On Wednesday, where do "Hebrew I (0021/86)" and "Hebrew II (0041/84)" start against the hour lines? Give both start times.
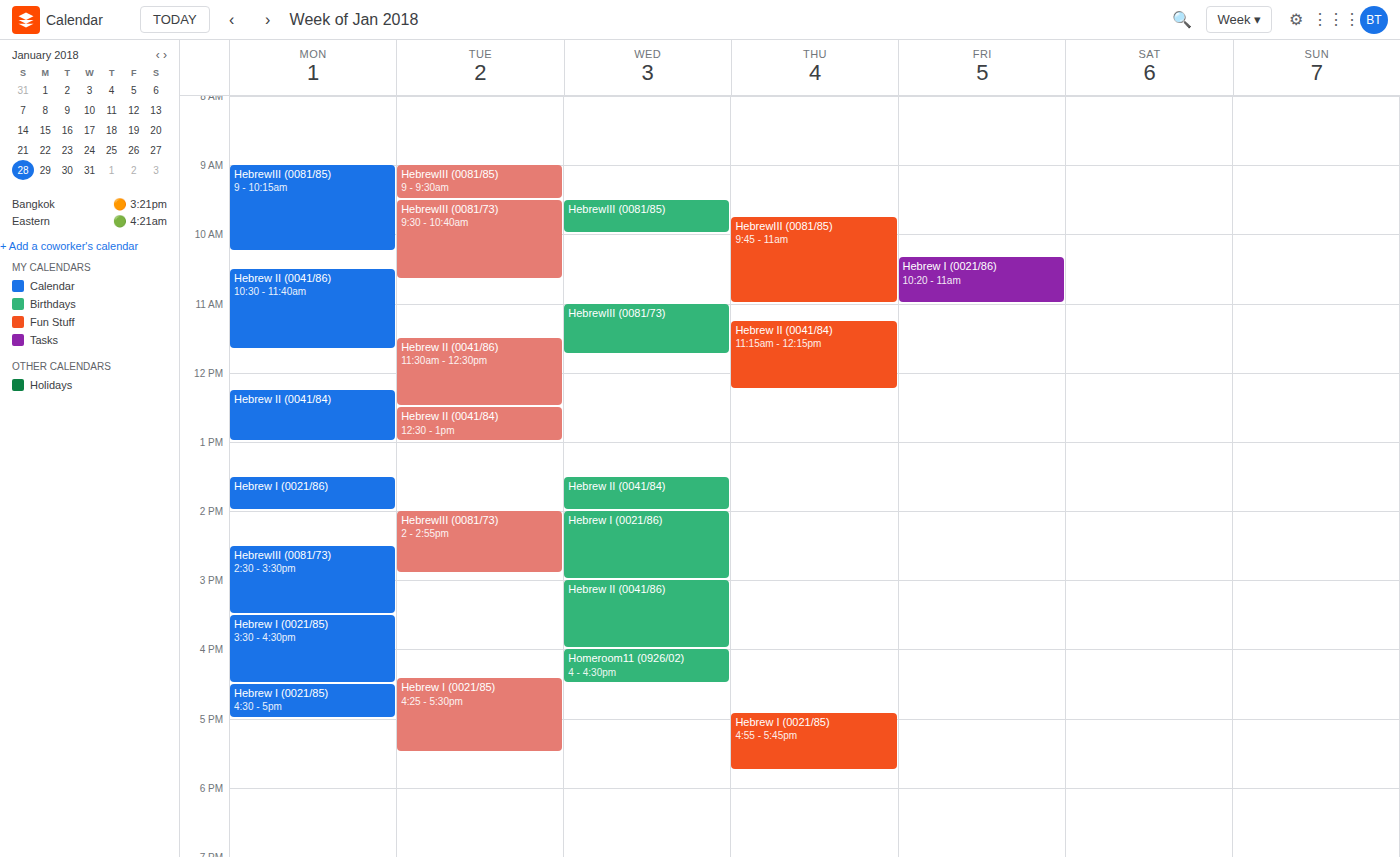
"Hebrew I (0021/86)": 2:00 PM, exactly on the 2 PM line. "Hebrew II (0041/84)": 1:30 PM, halfway between the 1 PM and 2 PM lines.